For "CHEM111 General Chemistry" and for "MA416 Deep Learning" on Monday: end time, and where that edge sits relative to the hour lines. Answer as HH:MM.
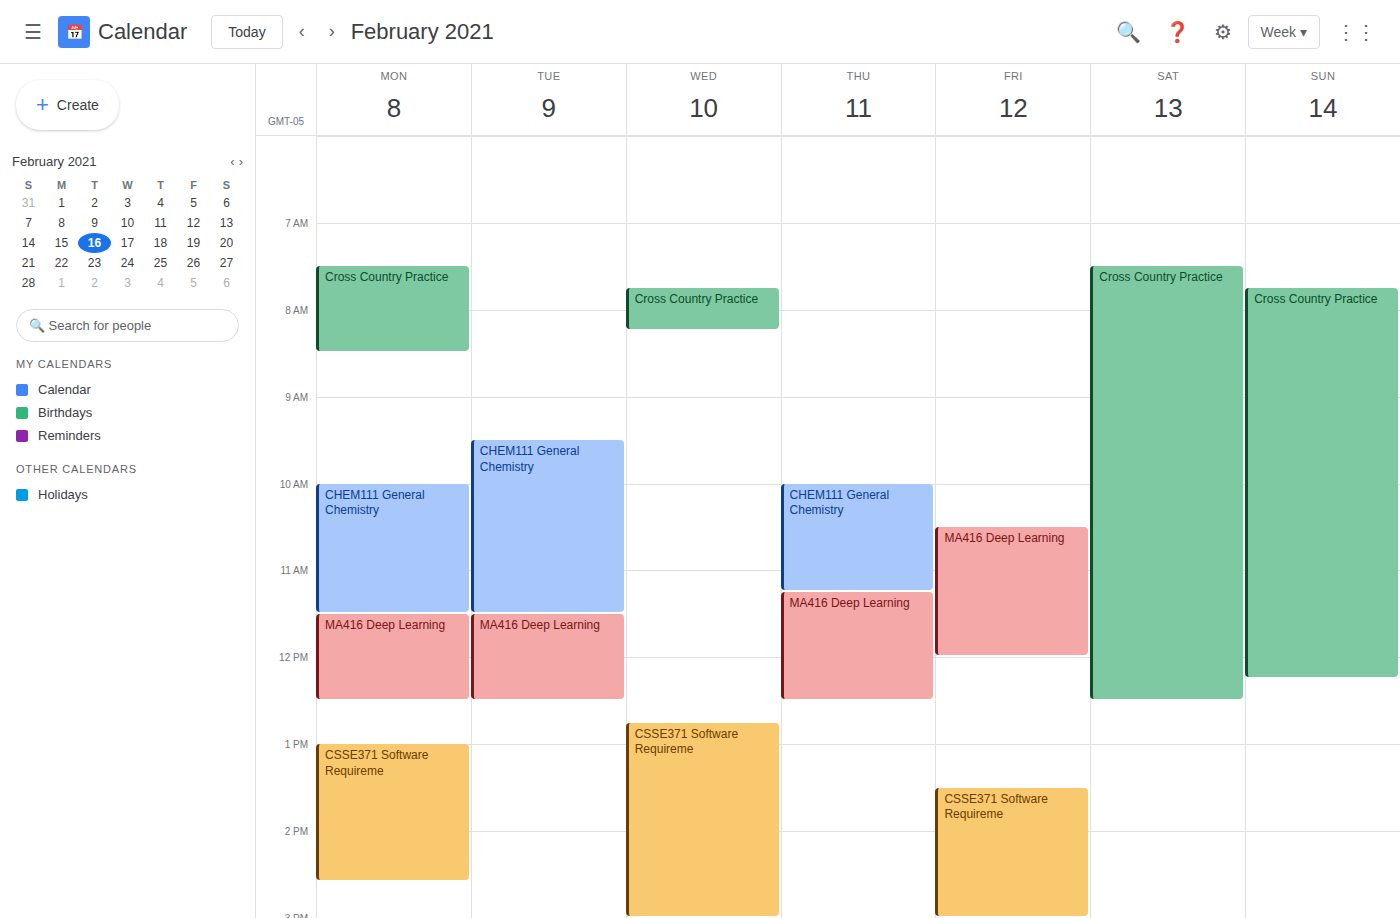
"CHEM111 General Chemistry": 11:30, halfway between the 11:00 and 12:00 lines. "MA416 Deep Learning": 12:30, halfway between the 12:00 and 13:00 lines.